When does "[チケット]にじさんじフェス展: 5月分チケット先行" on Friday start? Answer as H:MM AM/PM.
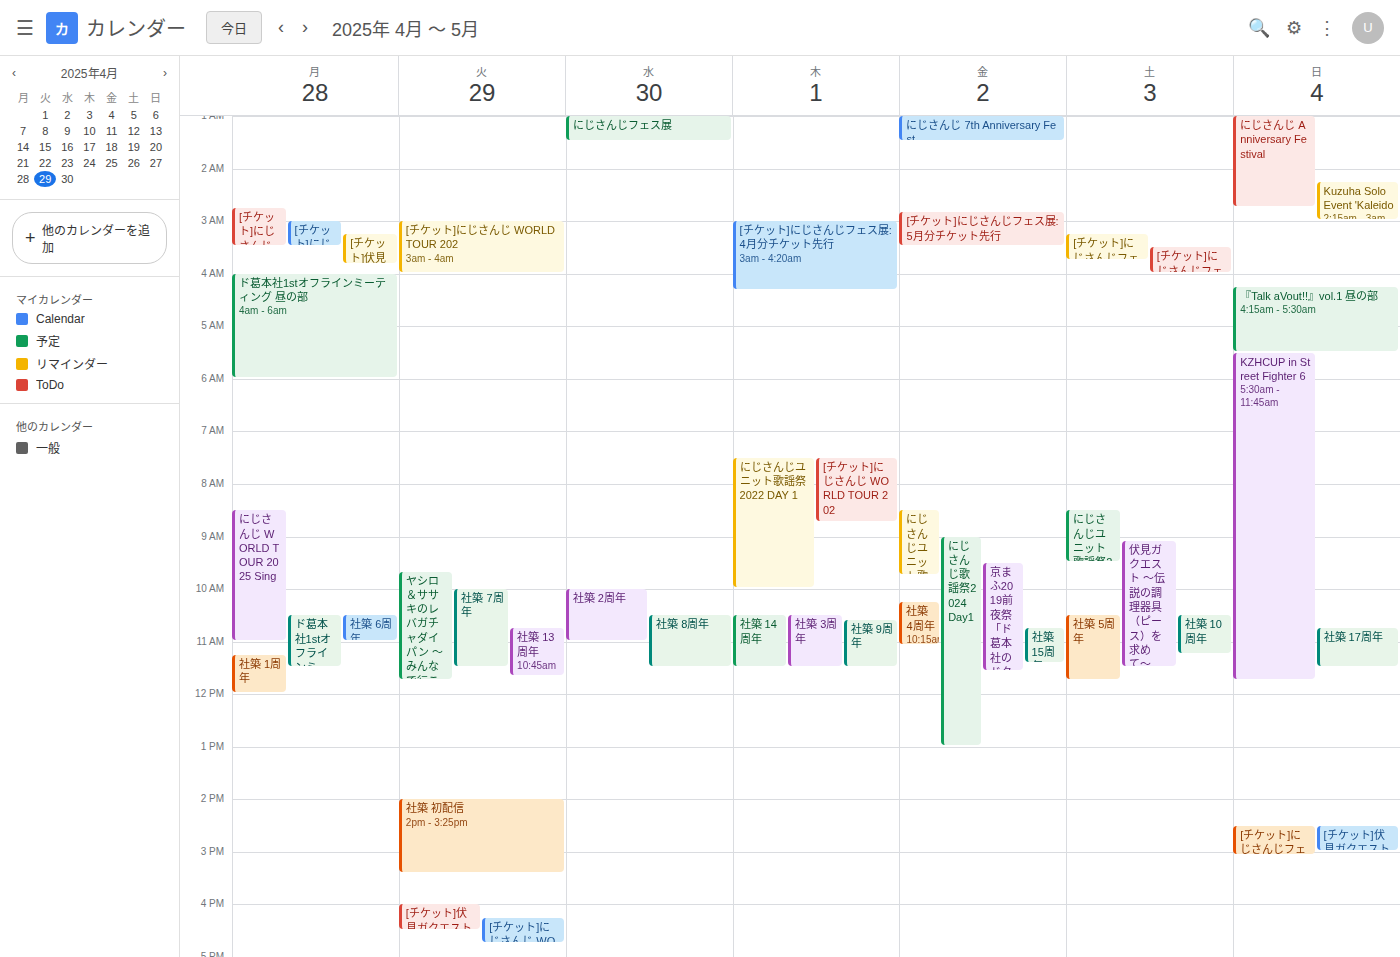
2:50 AM